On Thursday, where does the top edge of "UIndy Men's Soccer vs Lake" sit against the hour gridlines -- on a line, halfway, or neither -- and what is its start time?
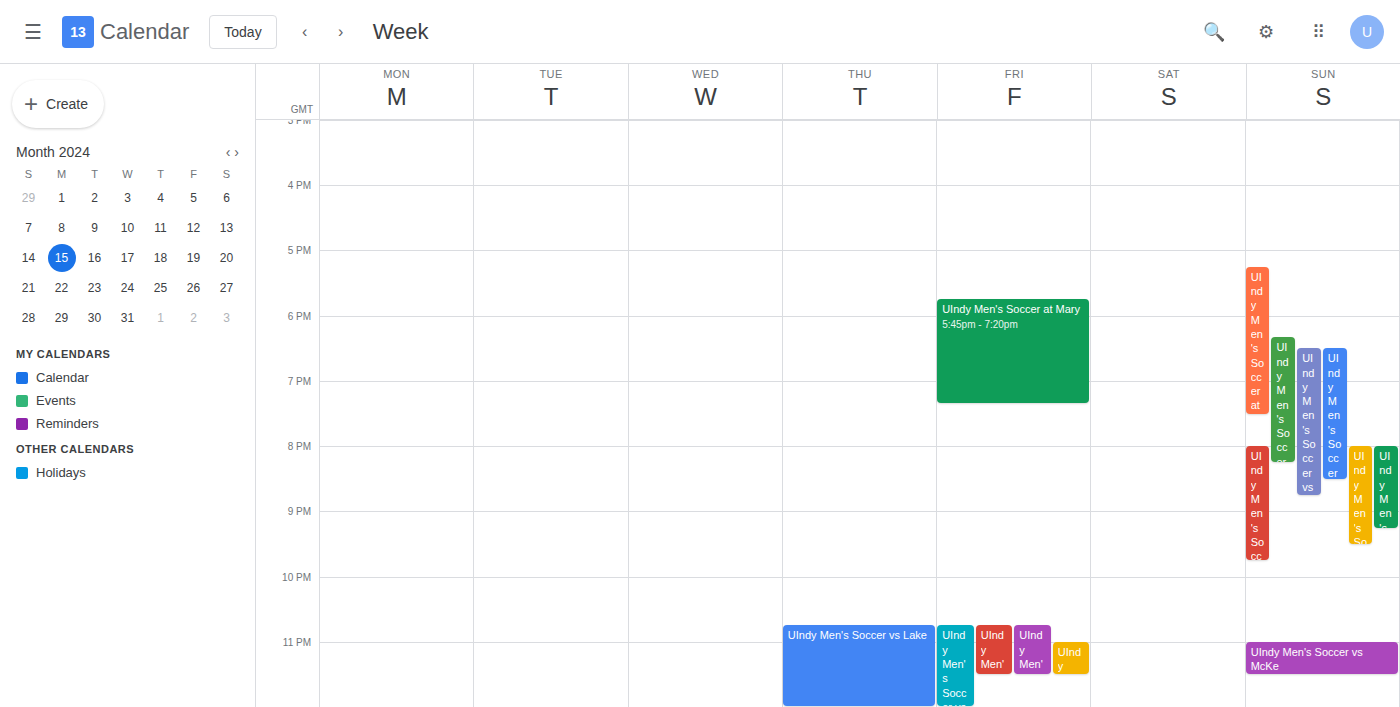
10:45 PM -- neither: three quarters of the way from the 10 PM line to the 11 PM line.